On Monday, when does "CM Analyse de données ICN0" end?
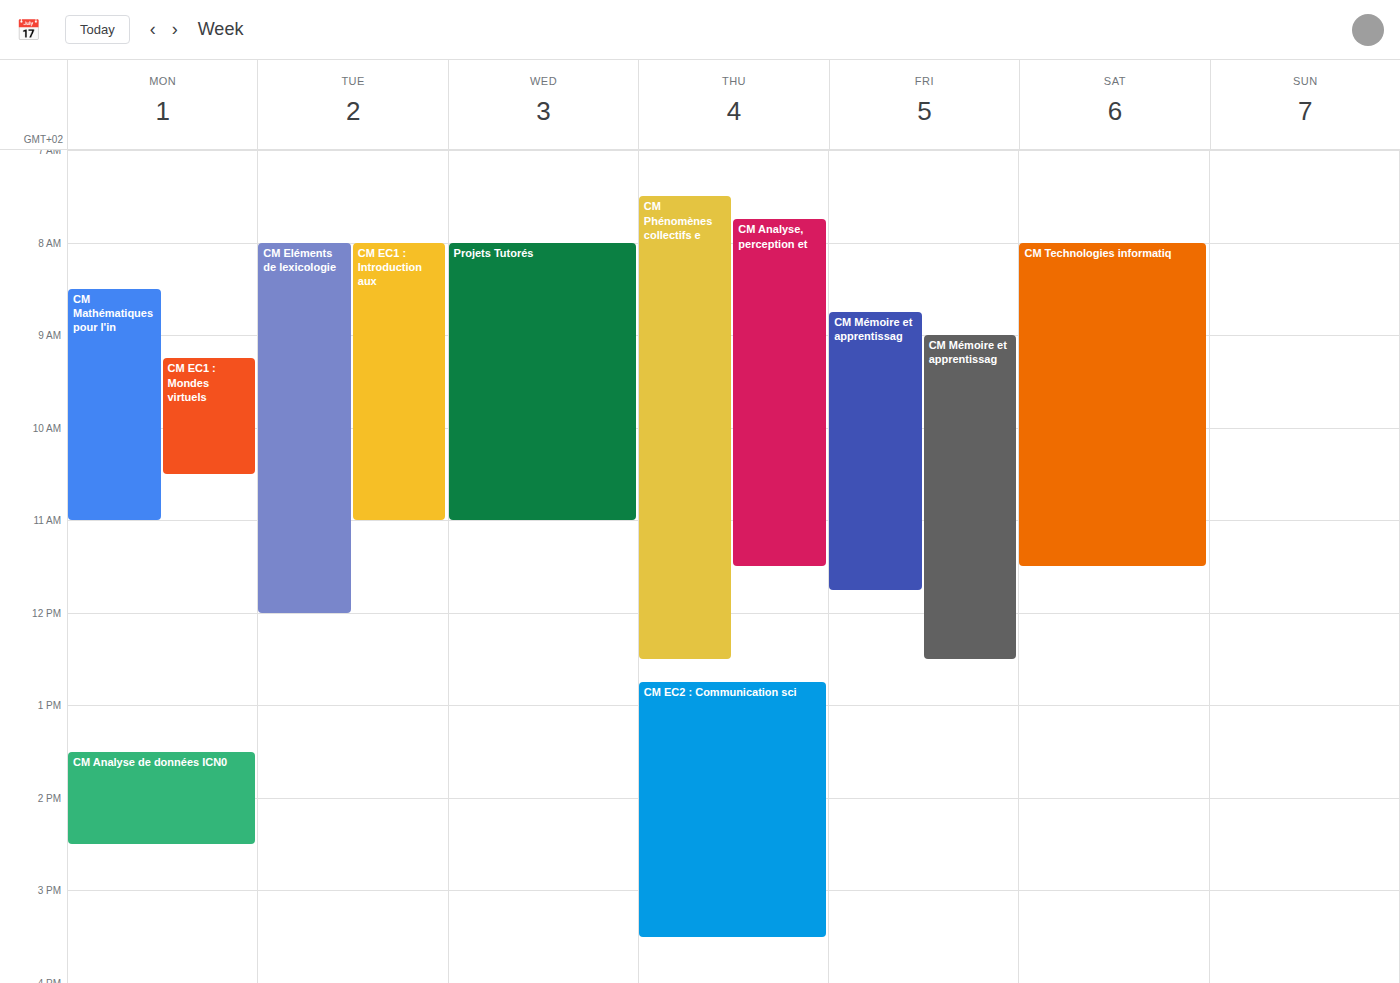
2:30 PM